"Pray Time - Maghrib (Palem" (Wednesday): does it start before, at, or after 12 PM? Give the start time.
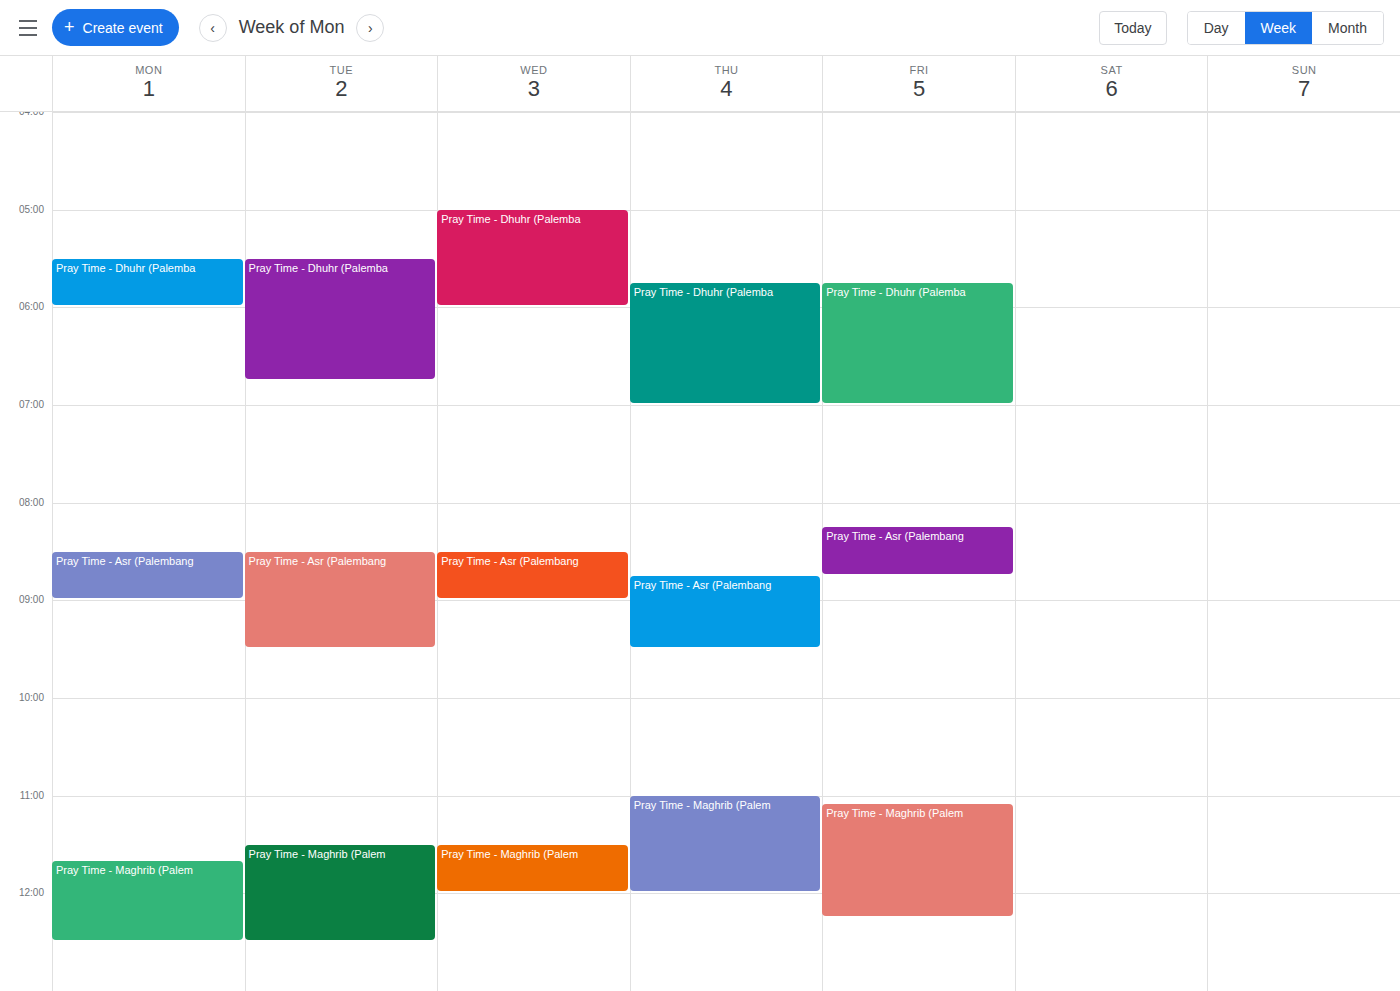
11:30 AM -- before 12 PM, 30 minutes above the 12 PM line.